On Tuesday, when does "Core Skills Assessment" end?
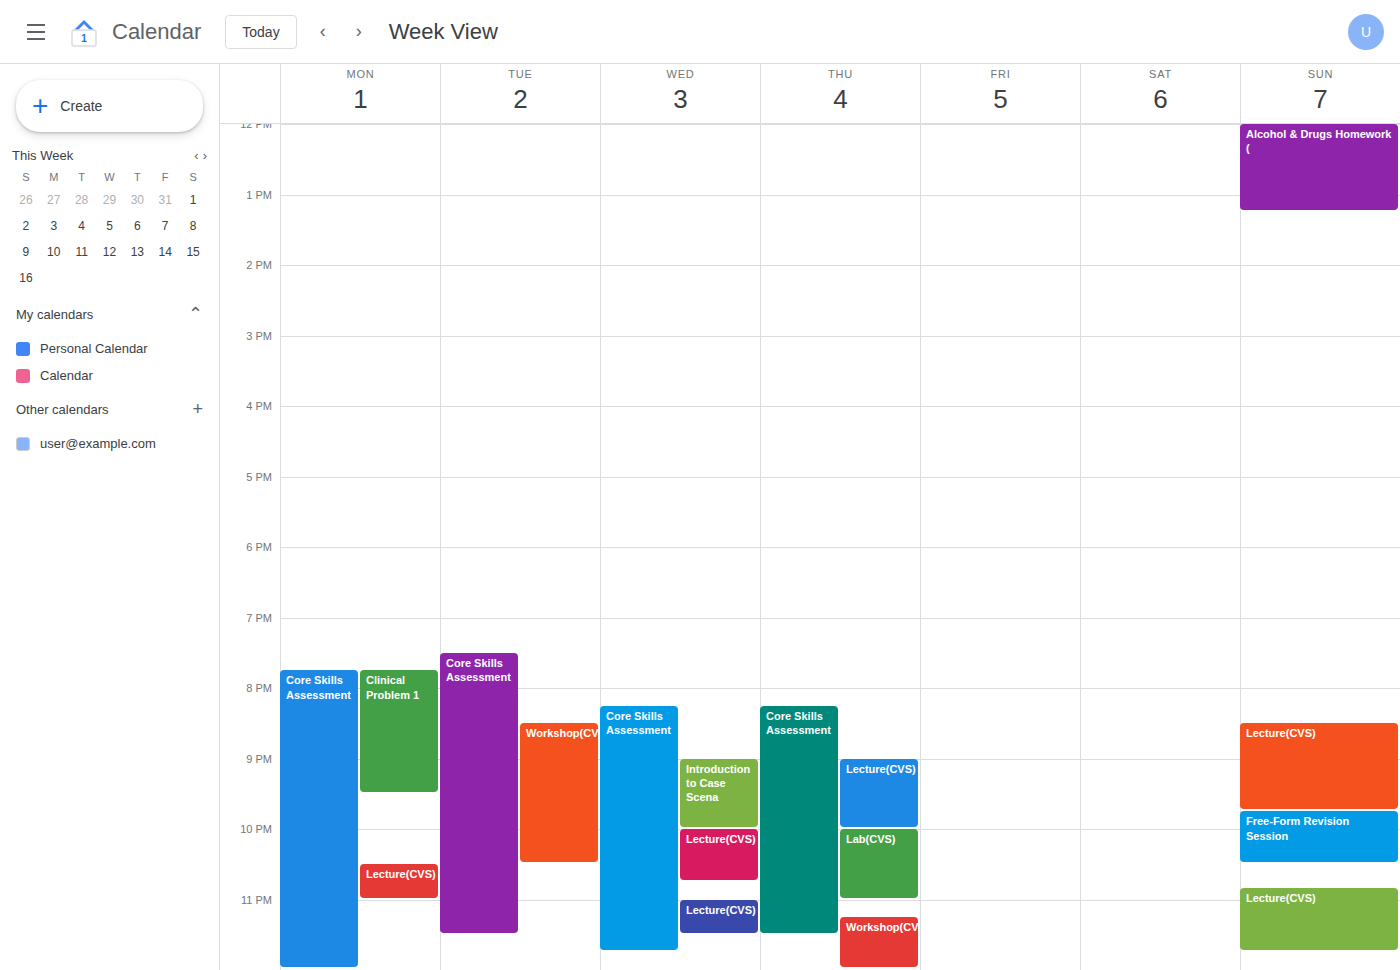
23:30